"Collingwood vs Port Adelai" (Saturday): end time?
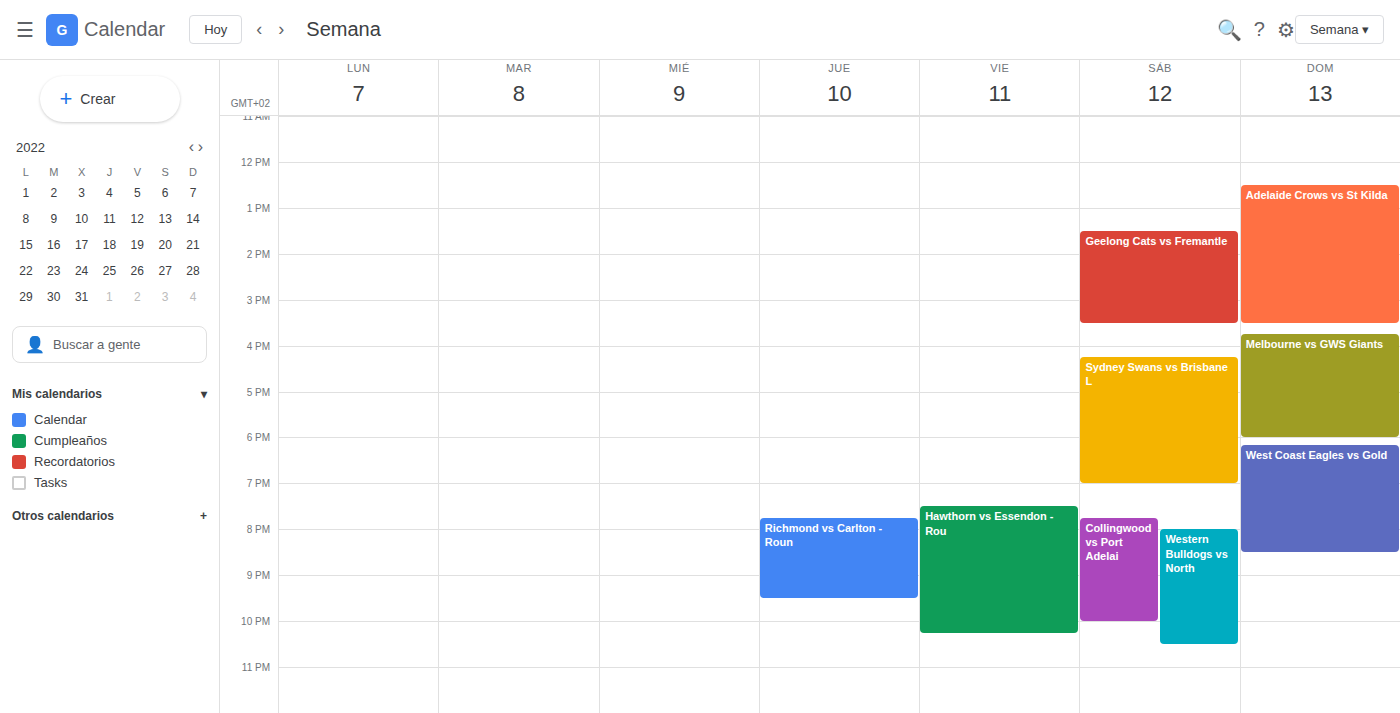
10:00 PM